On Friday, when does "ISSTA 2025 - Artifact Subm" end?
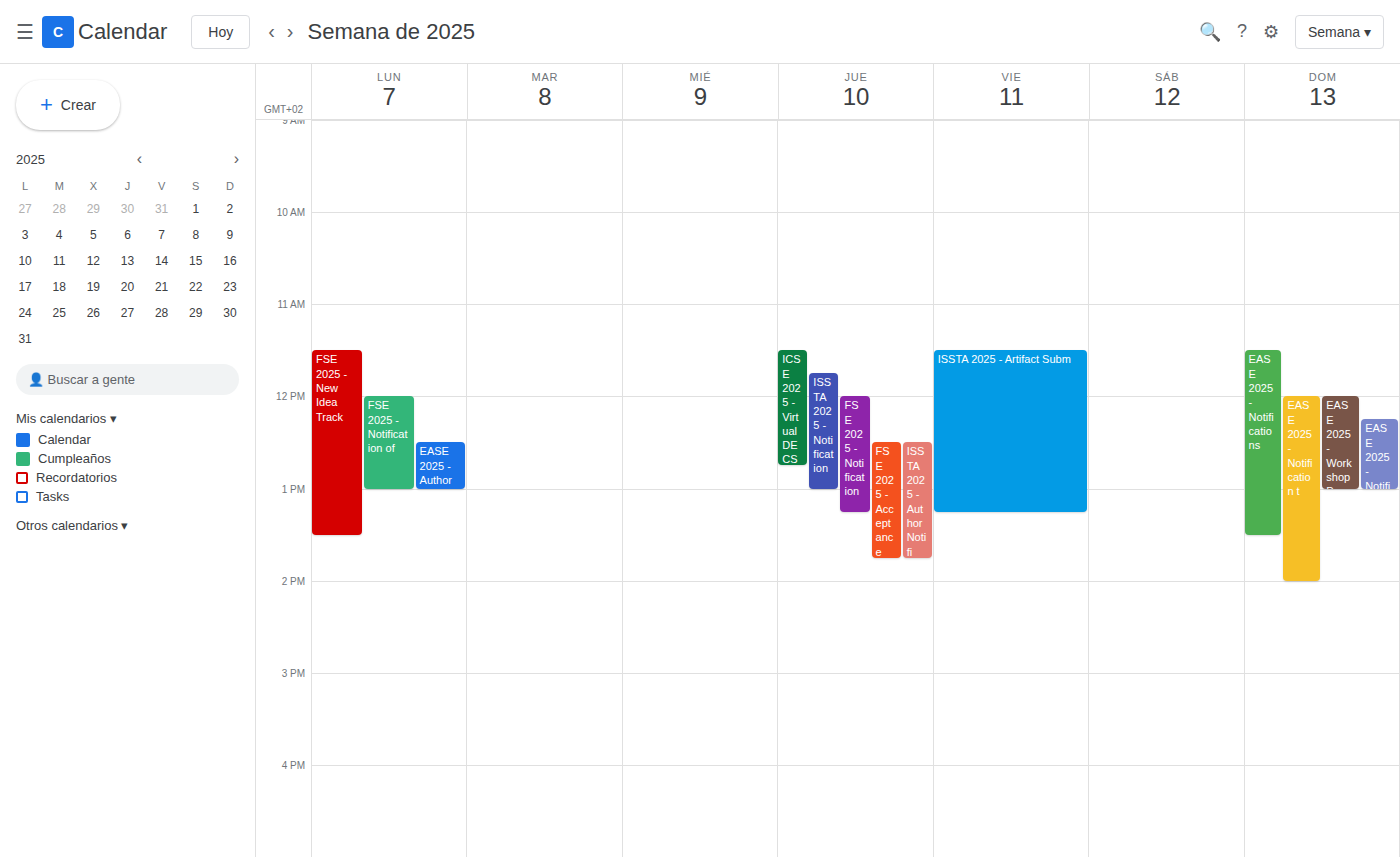
1:15 PM